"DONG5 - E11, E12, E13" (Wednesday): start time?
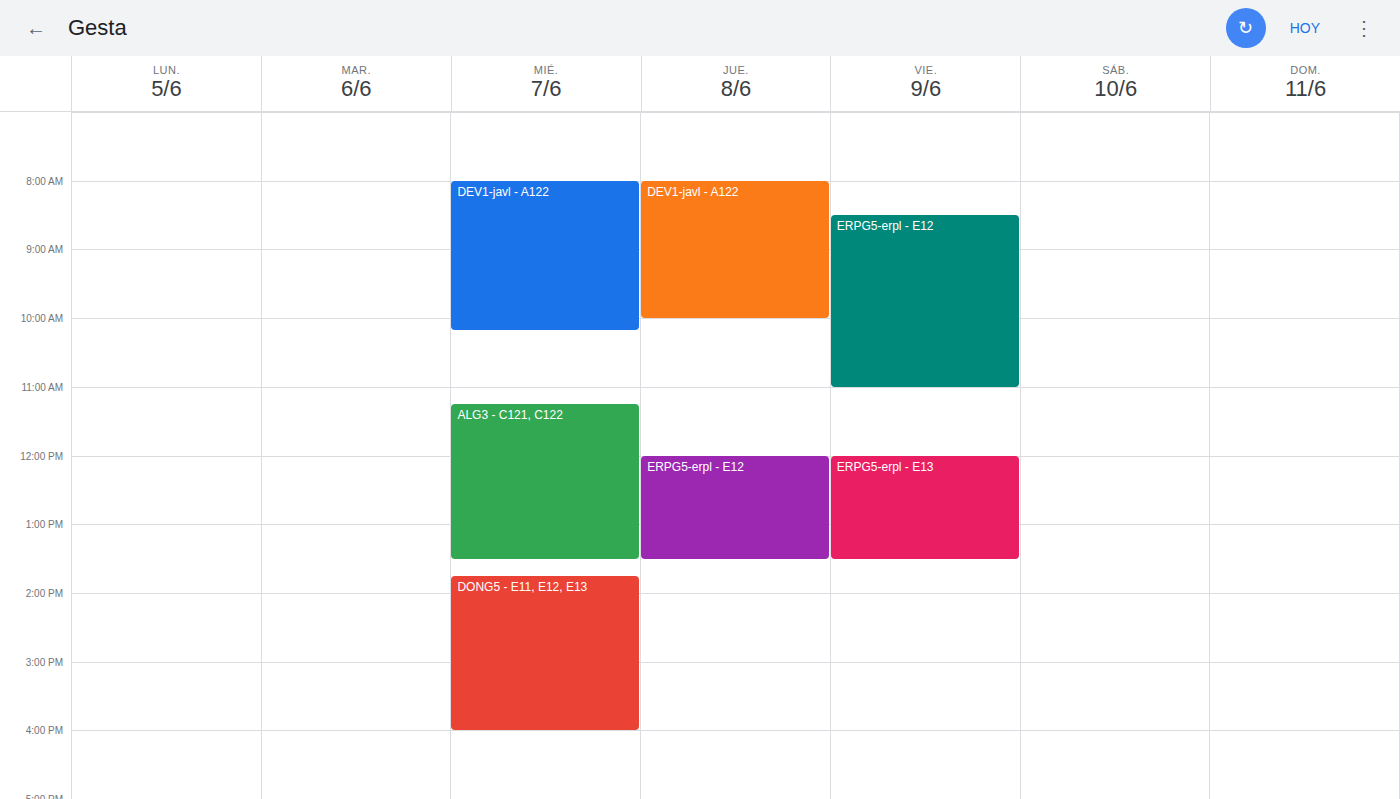
1:45 PM